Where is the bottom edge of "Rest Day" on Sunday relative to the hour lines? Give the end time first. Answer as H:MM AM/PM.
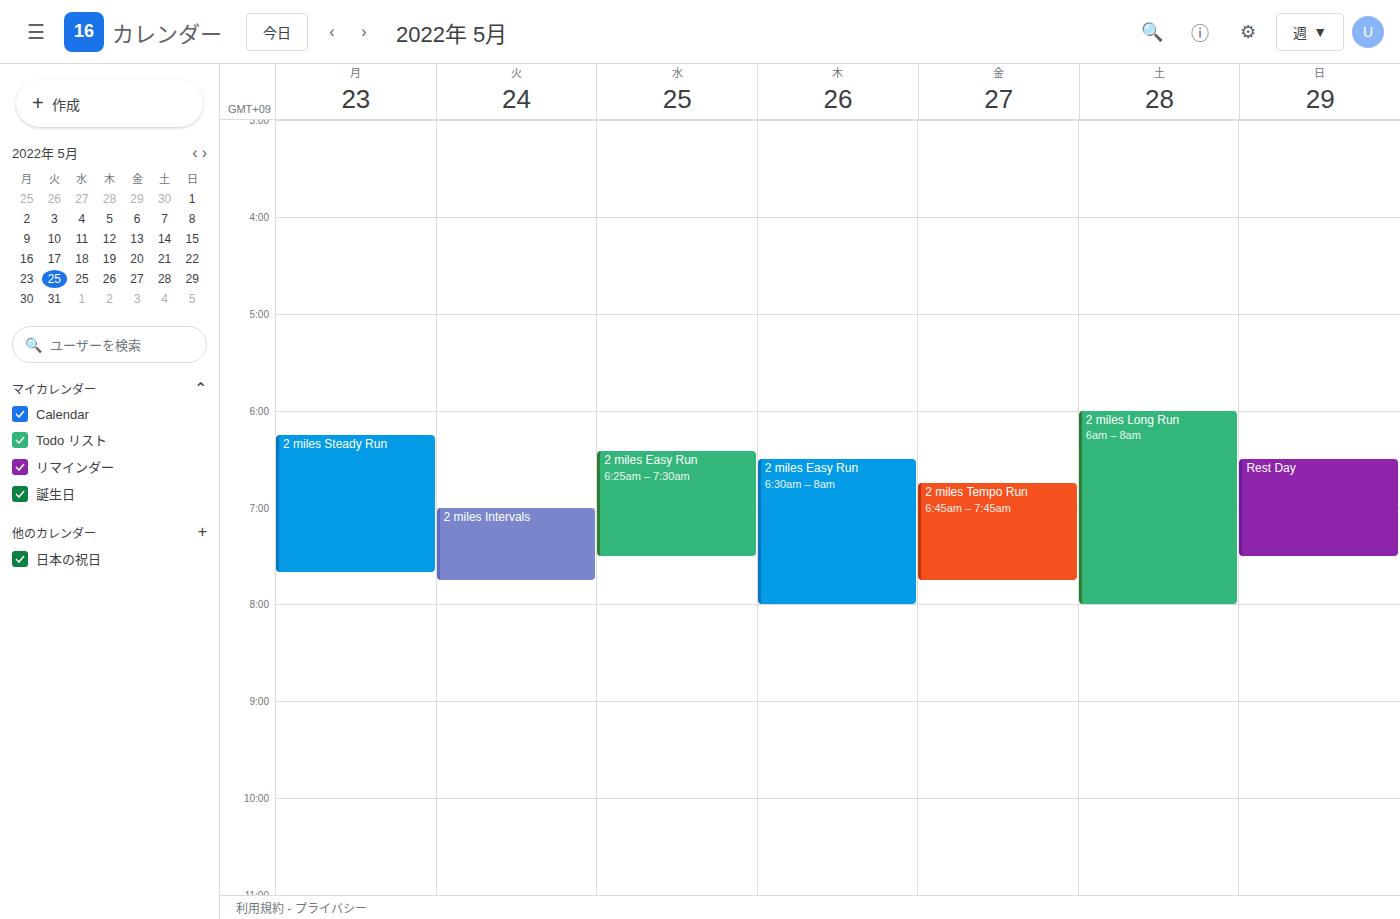
7:30 AM -- halfway between the 7 AM and 8 AM lines.